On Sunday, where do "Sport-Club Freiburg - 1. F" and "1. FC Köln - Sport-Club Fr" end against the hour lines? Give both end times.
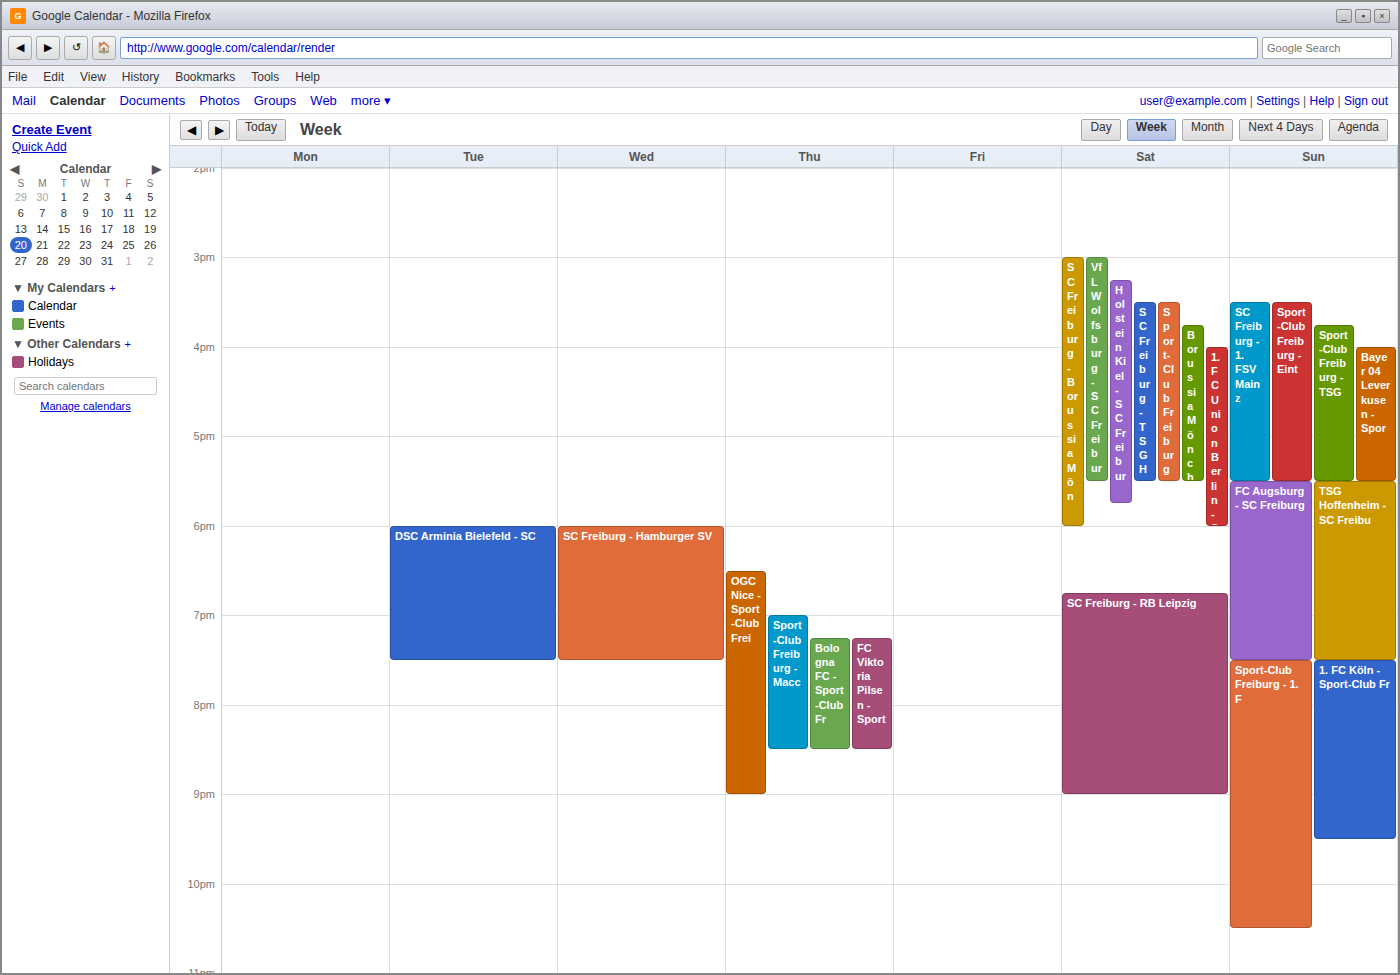
"Sport-Club Freiburg - 1. F": 10:30 PM, halfway between the 10 PM and 11 PM lines. "1. FC Köln - Sport-Club Fr": 9:30 PM, halfway between the 9 PM and 10 PM lines.